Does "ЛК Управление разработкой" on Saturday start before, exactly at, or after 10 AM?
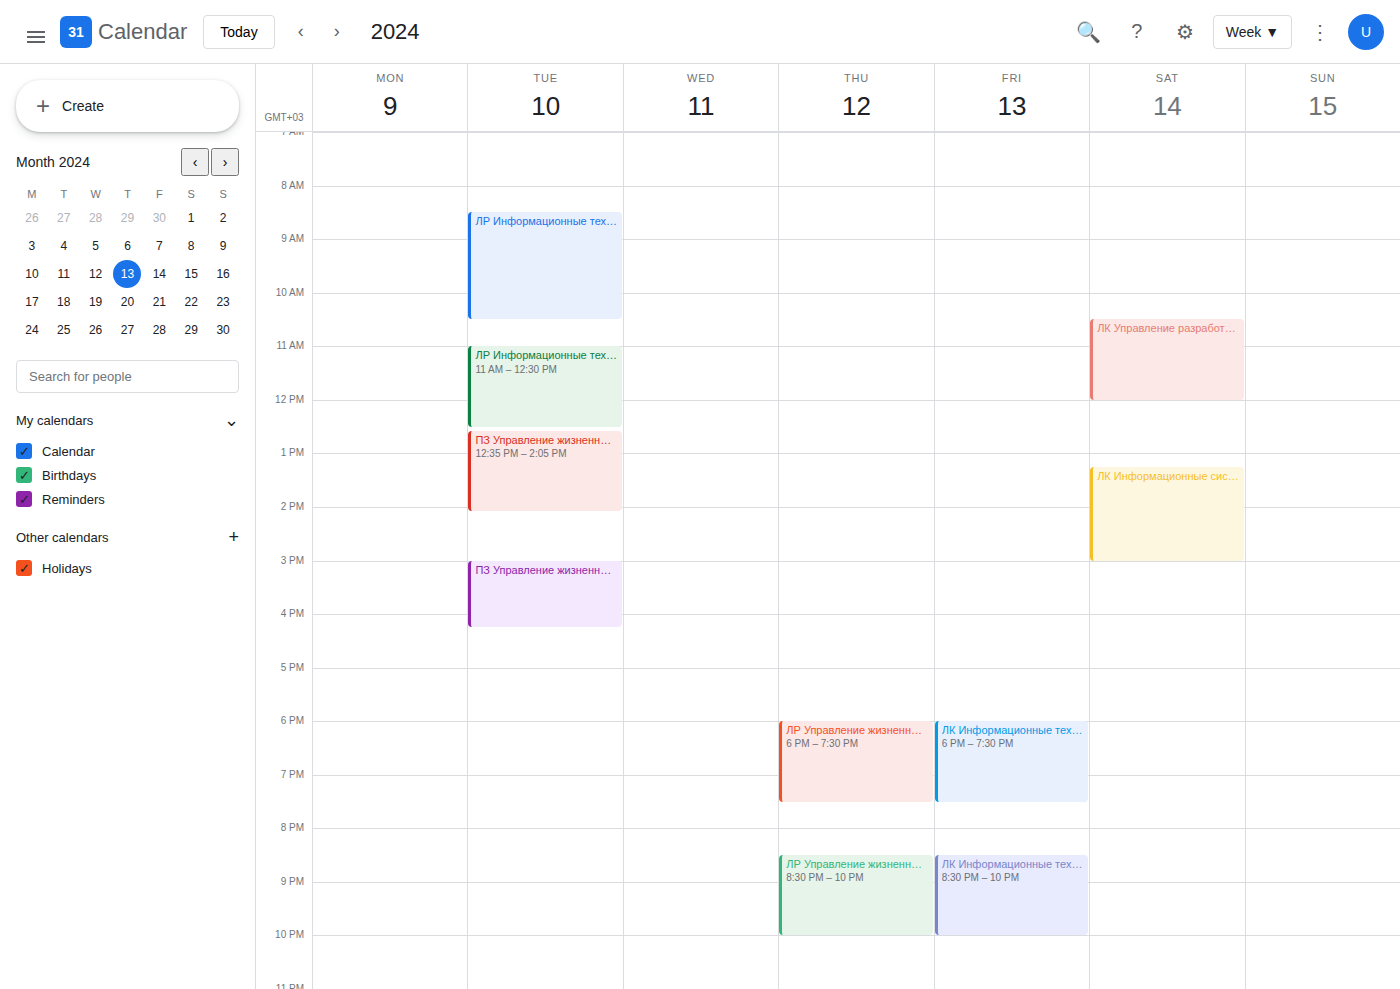
10:30 AM -- after 10 AM, 30 minutes below the 10 AM line.